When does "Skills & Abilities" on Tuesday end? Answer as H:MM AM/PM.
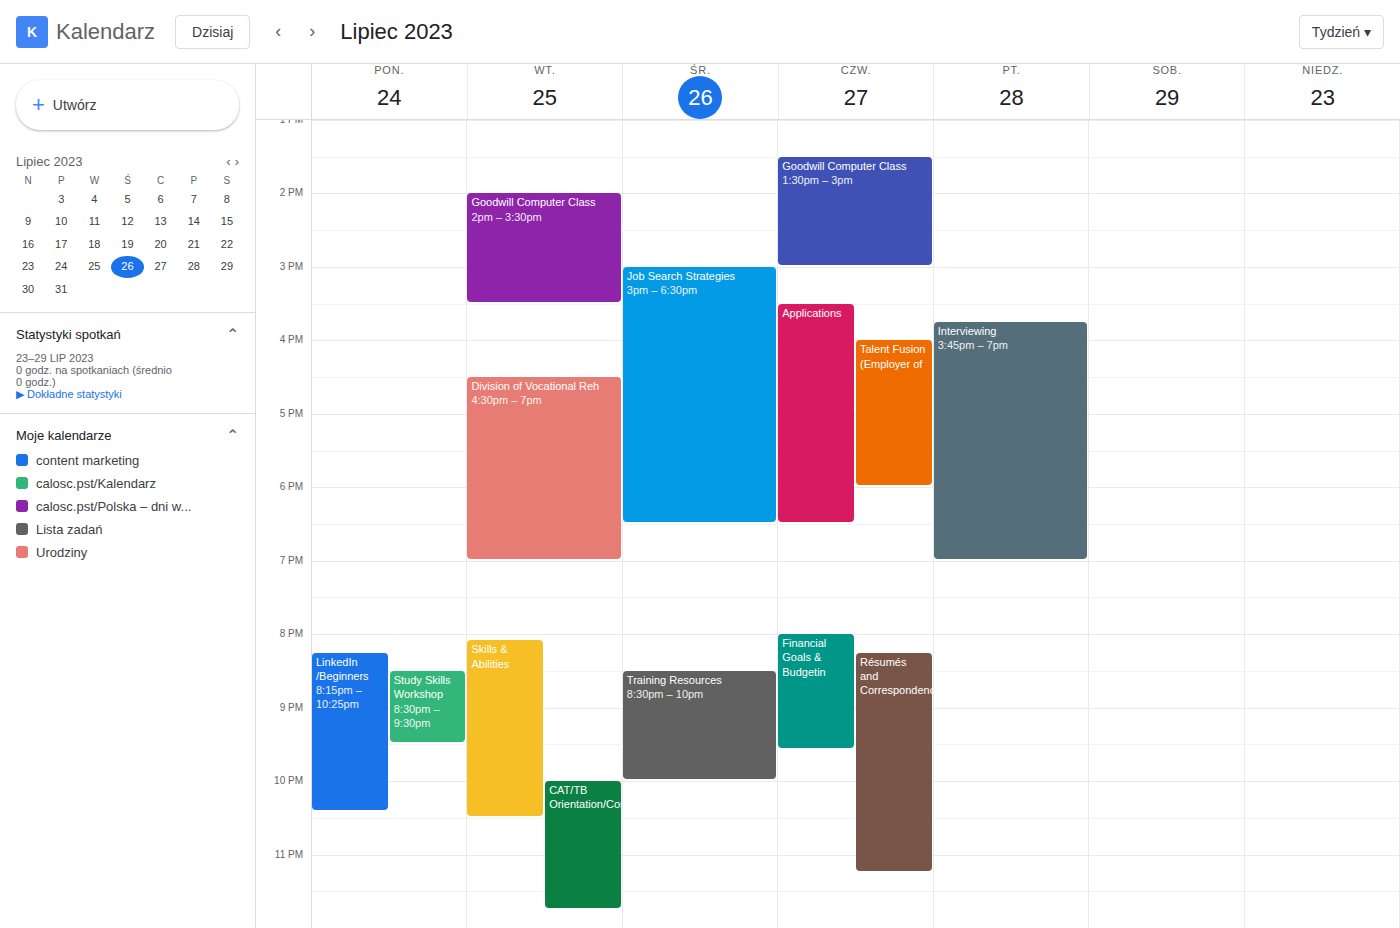
10:30 PM